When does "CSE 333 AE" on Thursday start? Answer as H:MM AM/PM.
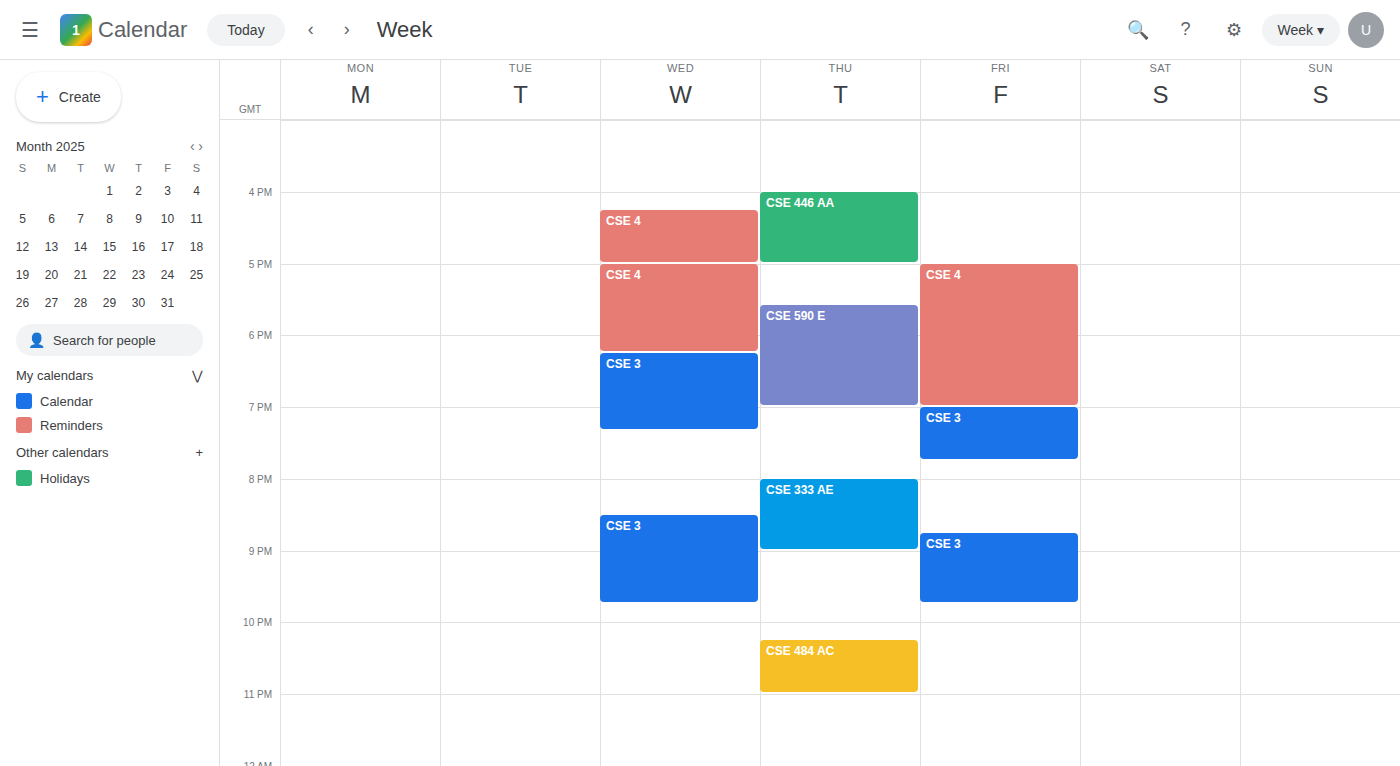
8:00 PM